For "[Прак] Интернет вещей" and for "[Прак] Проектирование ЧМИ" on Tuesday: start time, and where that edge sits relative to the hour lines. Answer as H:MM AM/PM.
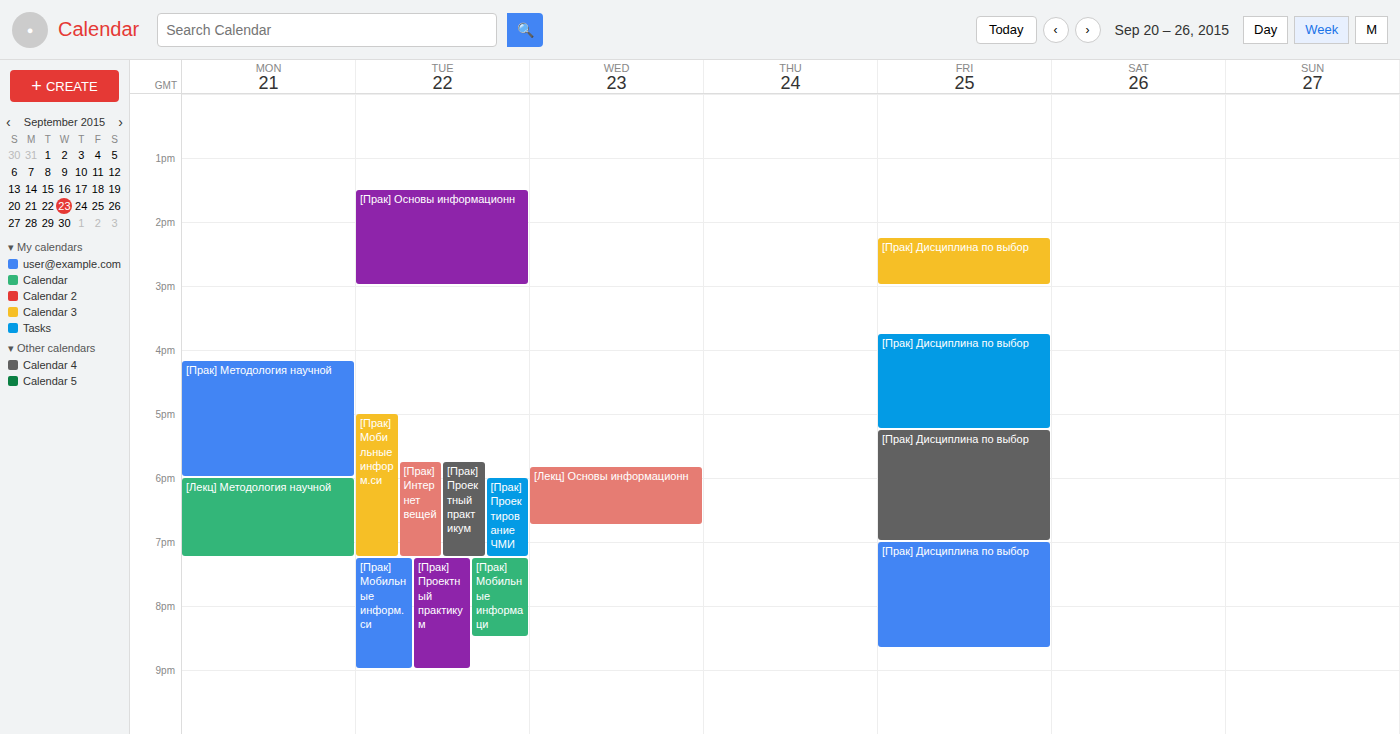
"[Прак] Интернет вещей": 5:45 PM, neither: three quarters of the way from the 5 PM line to the 6 PM line. "[Прак] Проектирование ЧМИ": 6:00 PM, exactly on the 6 PM line.